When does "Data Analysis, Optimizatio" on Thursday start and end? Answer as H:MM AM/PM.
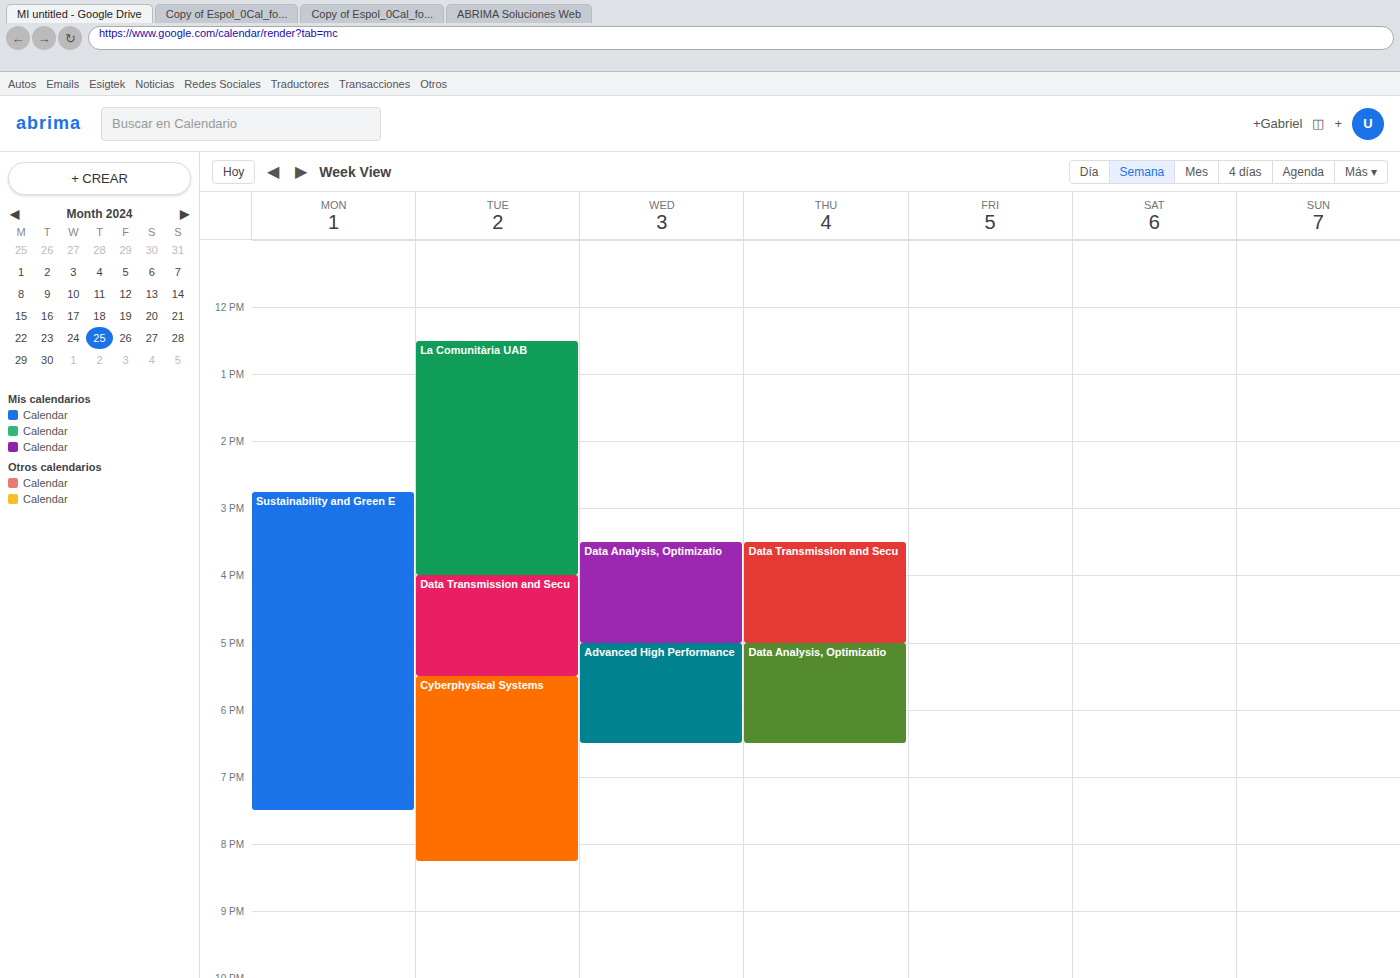
5:00 PM to 6:30 PM